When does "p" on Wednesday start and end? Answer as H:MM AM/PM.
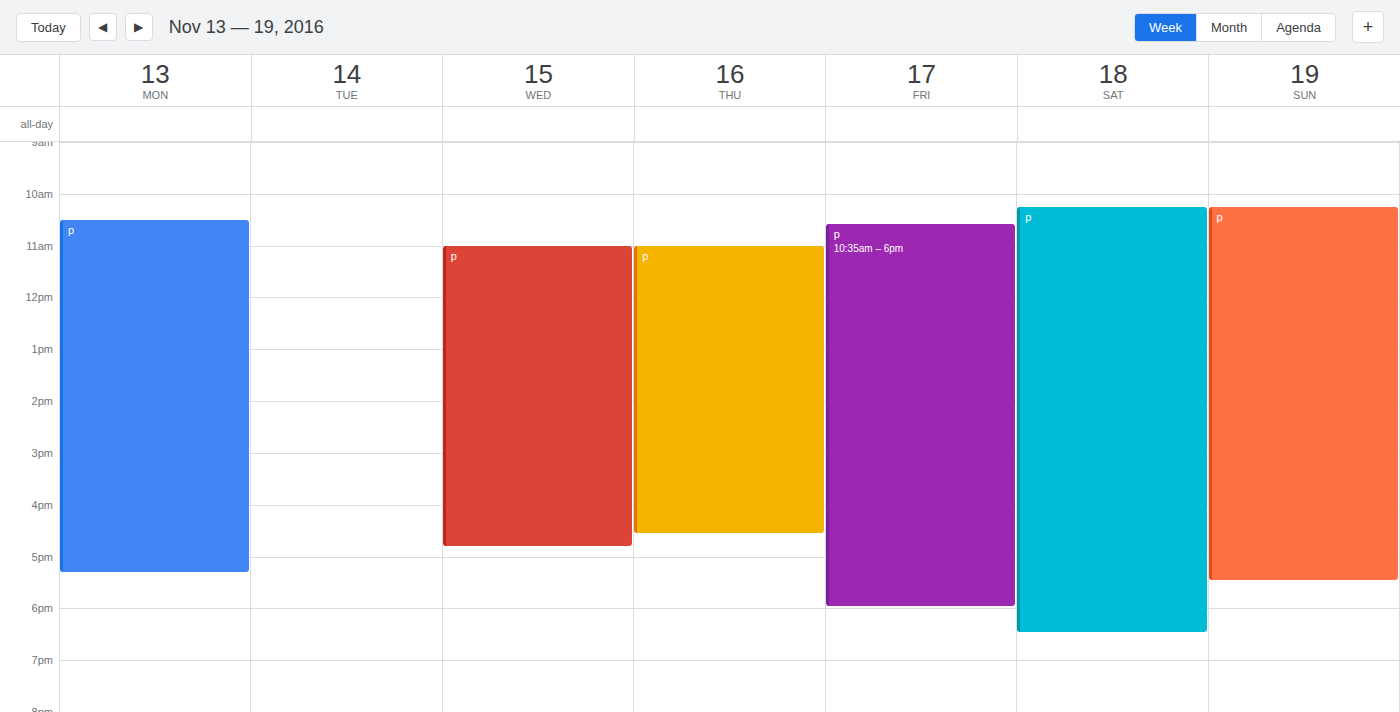
11:00 AM to 4:50 PM